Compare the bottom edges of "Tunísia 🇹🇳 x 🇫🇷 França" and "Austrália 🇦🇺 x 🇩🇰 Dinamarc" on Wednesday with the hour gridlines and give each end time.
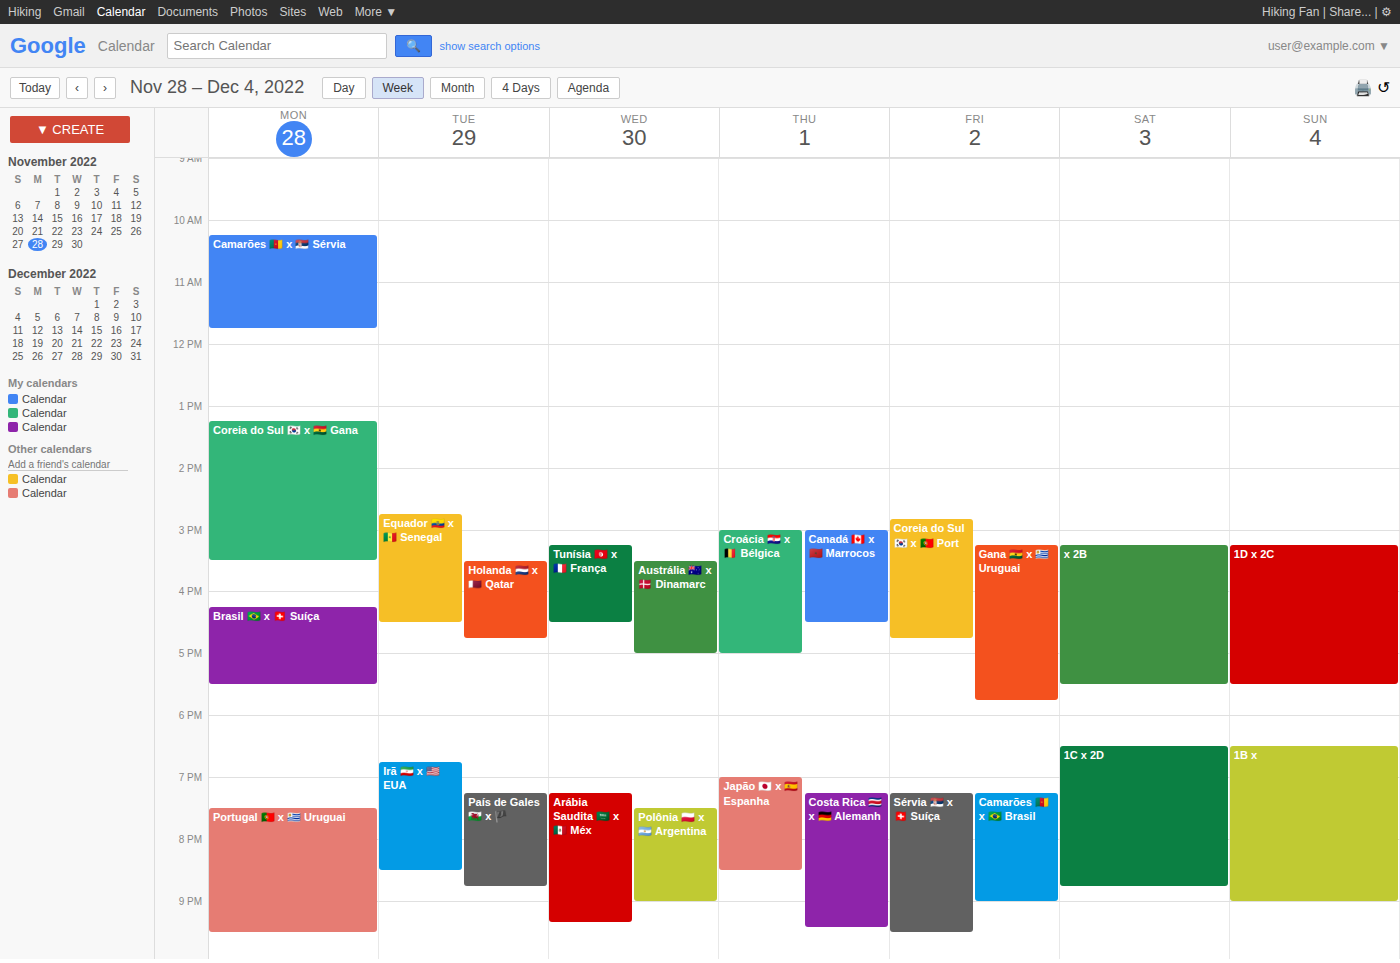
"Tunísia 🇹🇳 x 🇫🇷 França": 4:30 PM, halfway between the 4 PM and 5 PM lines. "Austrália 🇦🇺 x 🇩🇰 Dinamarc": 5:00 PM, exactly on the 5 PM line.